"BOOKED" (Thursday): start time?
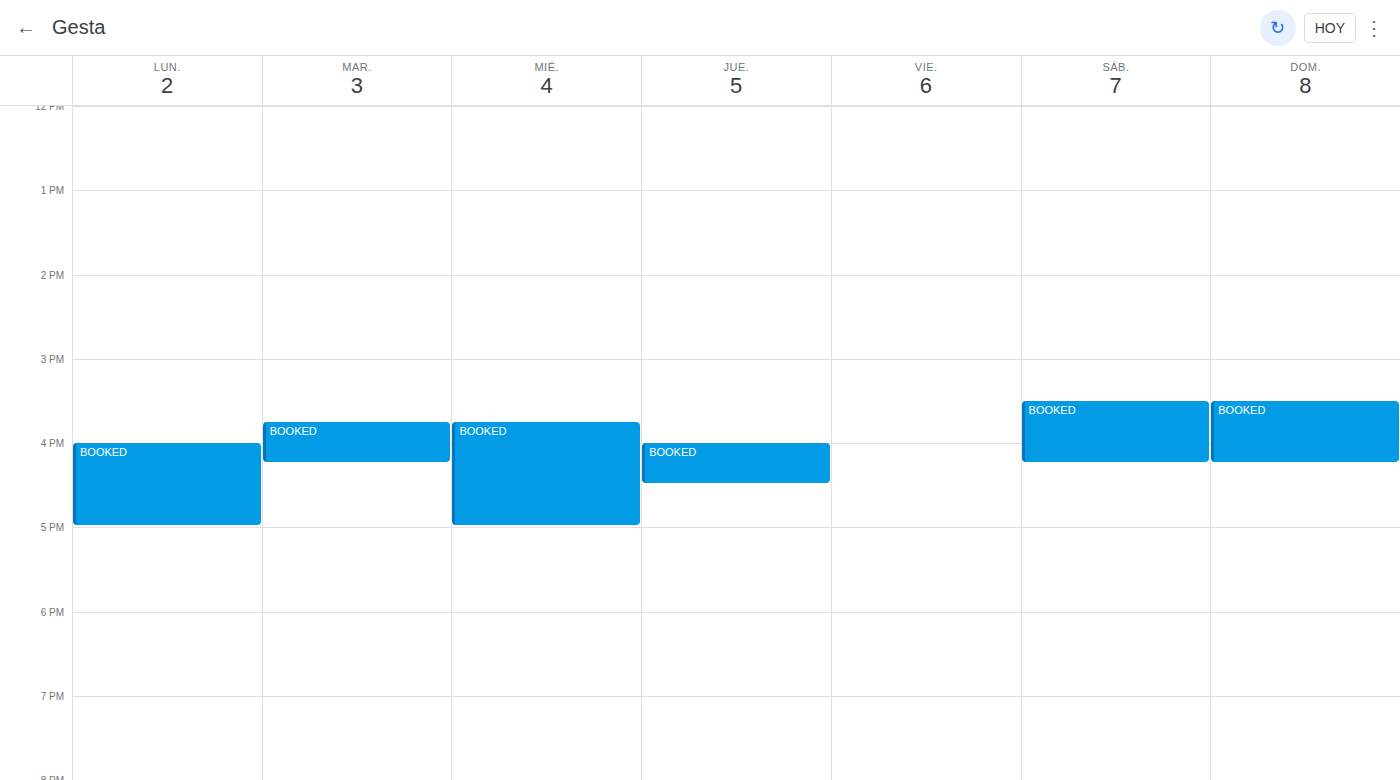
4:00 PM